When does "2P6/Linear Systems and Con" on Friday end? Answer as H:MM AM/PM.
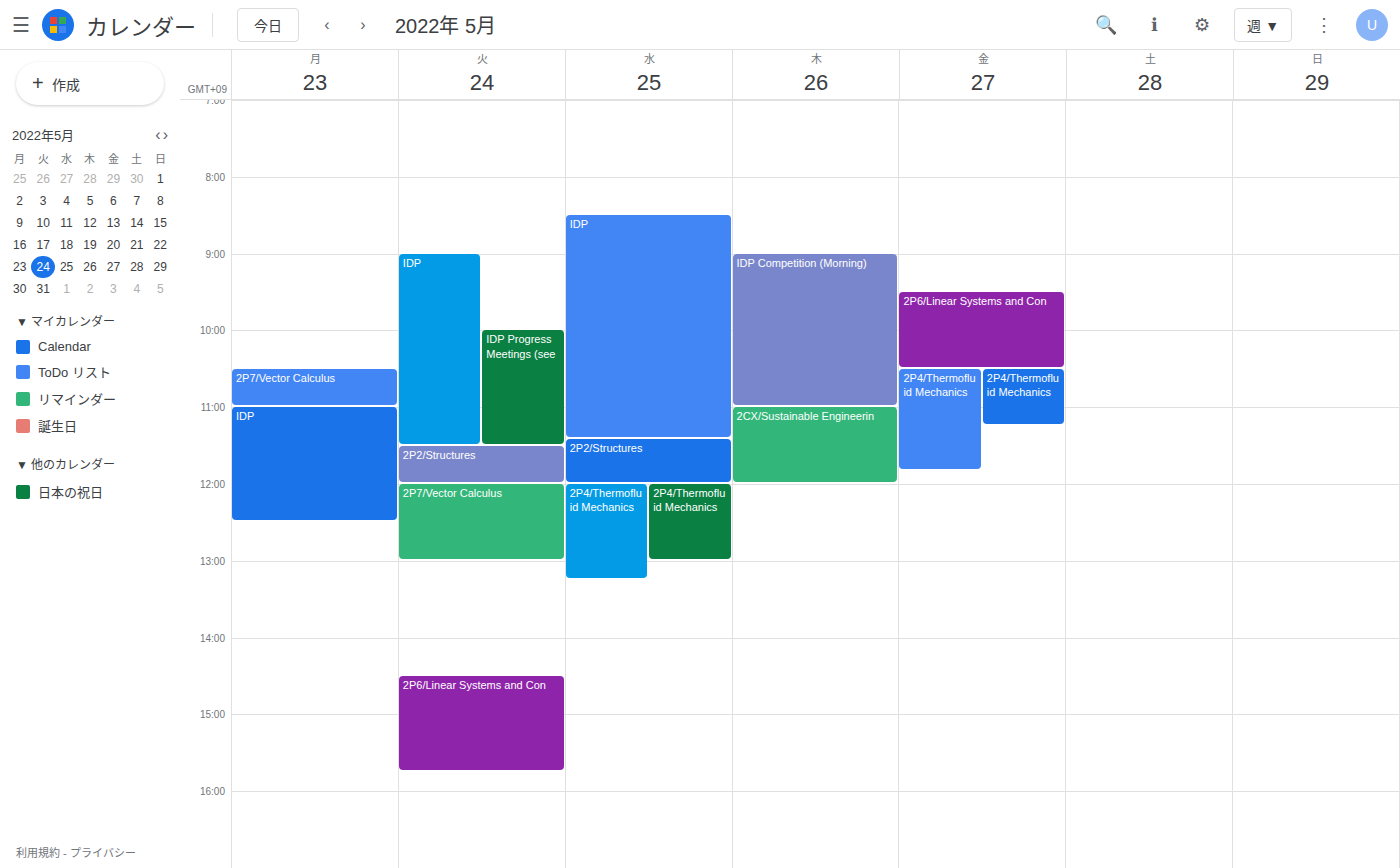
10:30 AM